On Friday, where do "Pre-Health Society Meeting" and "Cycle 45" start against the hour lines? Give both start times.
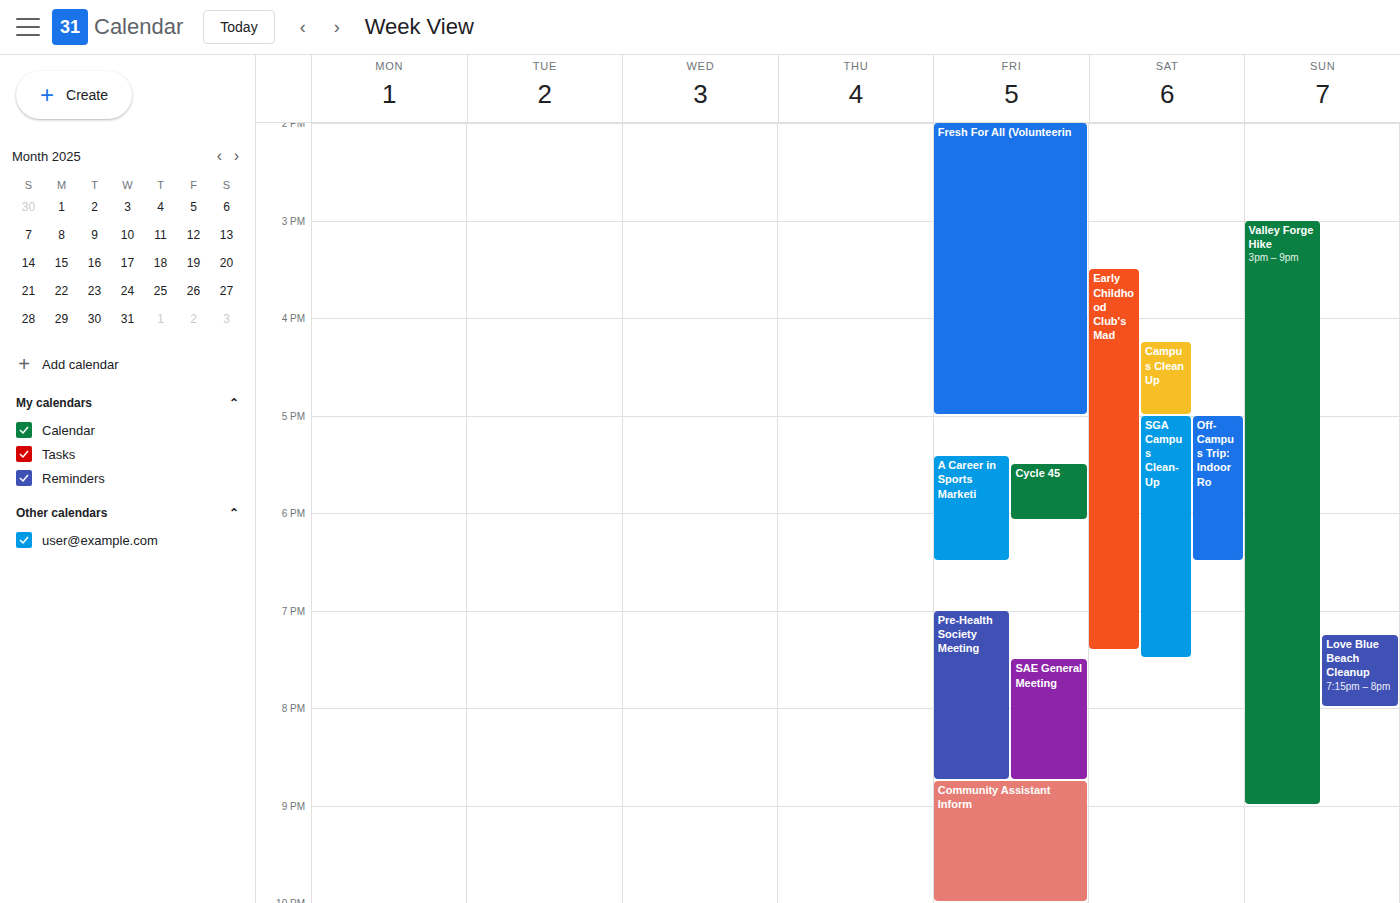
"Pre-Health Society Meeting": 7:00 PM, exactly on the 7 PM line. "Cycle 45": 5:30 PM, halfway between the 5 PM and 6 PM lines.